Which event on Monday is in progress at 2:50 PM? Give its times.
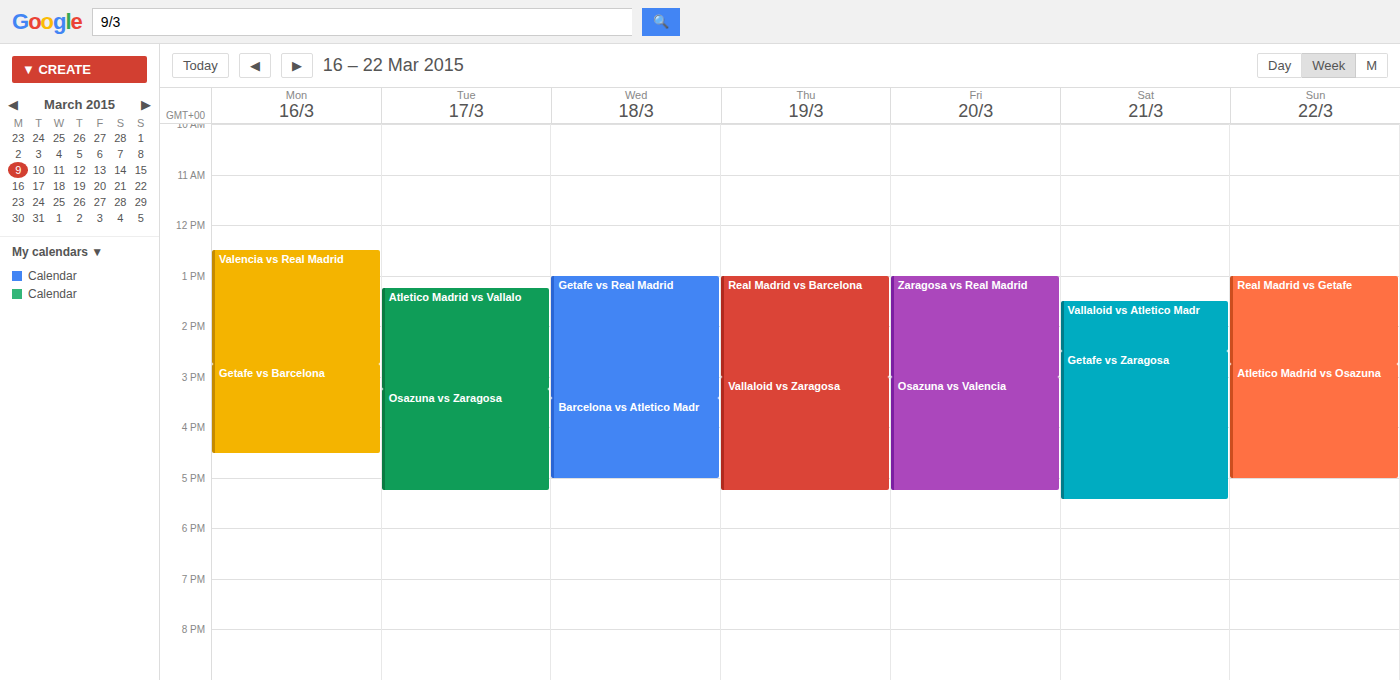
"Getafe vs Barcelona", 2:45 PM to 4:30 PM